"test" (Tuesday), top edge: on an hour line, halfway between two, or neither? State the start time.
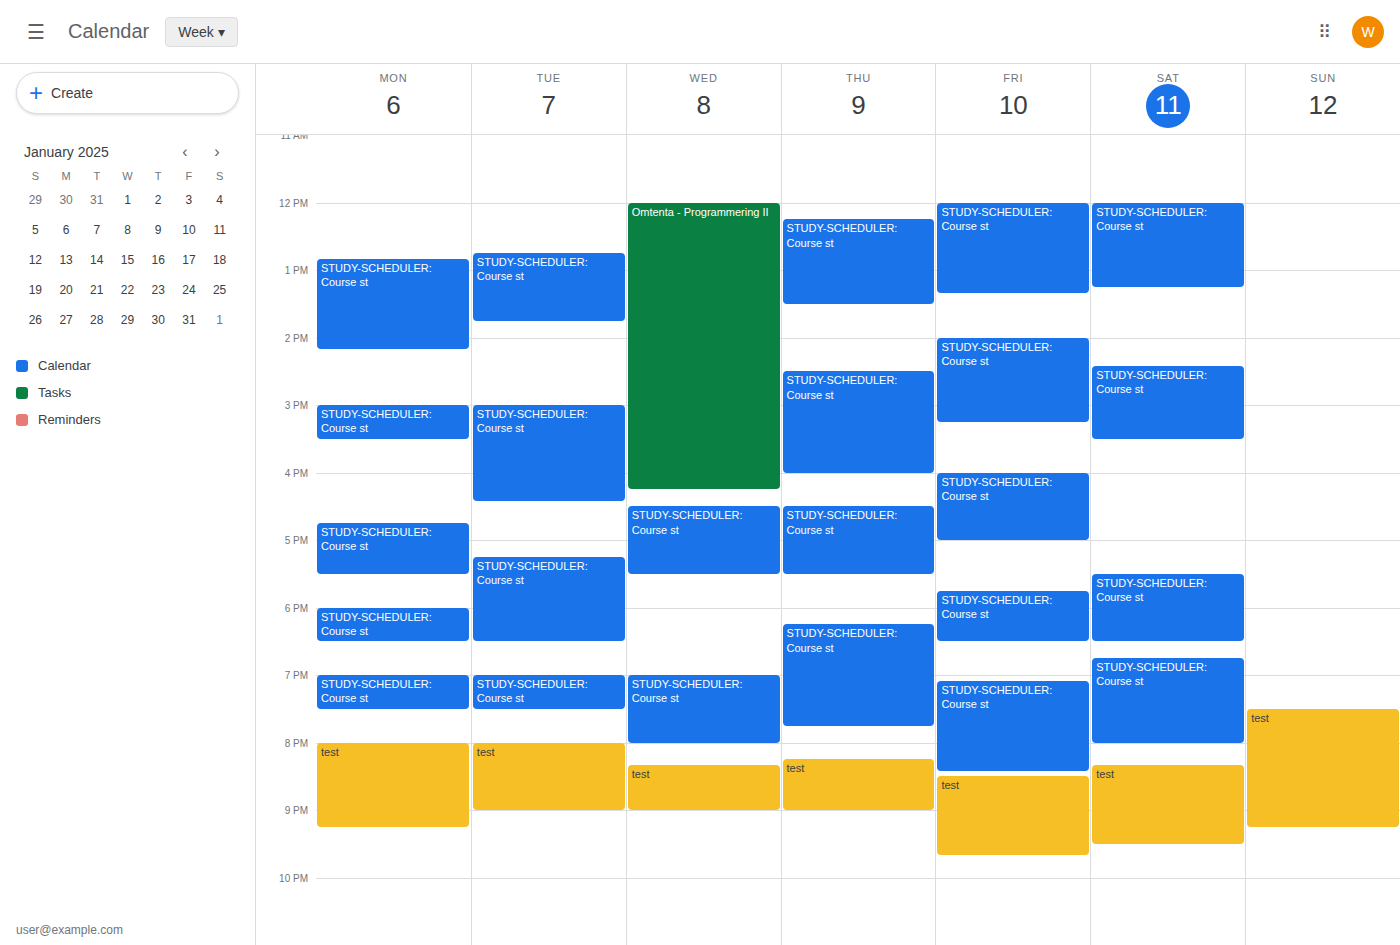
8:00 PM -- exactly on the 8 PM line.